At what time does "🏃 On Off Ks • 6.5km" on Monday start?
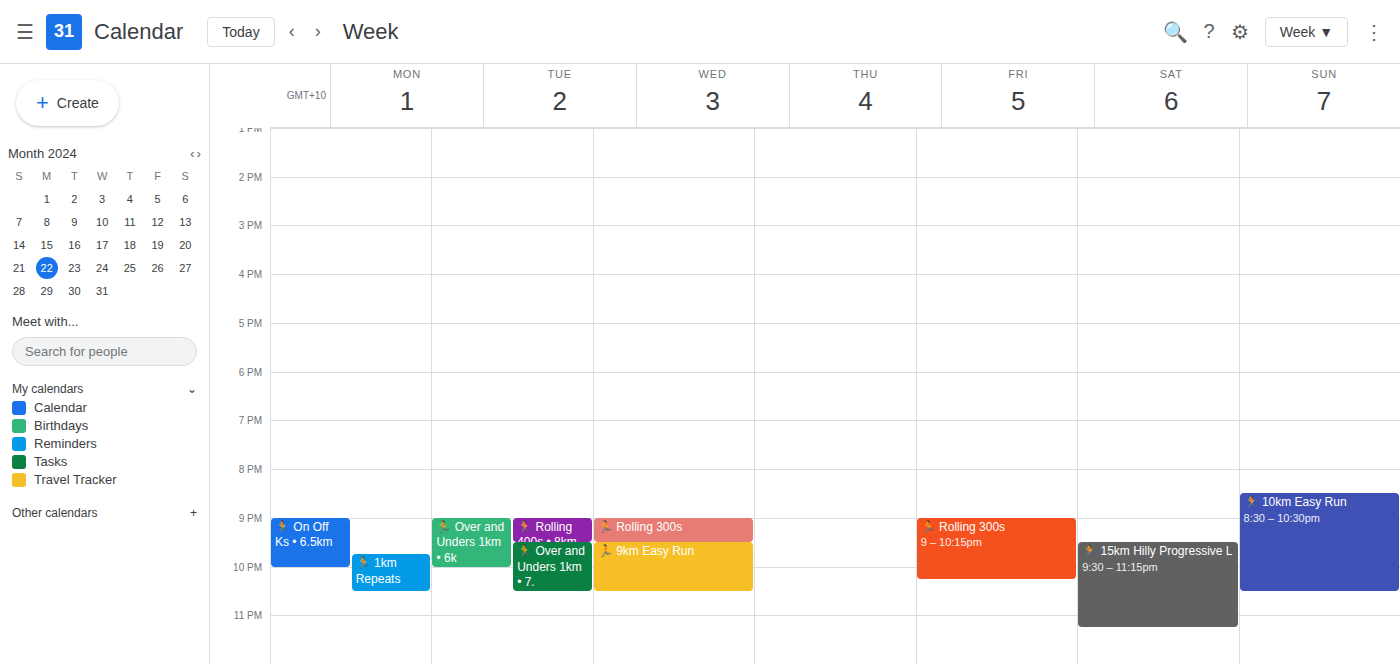
9:00 PM